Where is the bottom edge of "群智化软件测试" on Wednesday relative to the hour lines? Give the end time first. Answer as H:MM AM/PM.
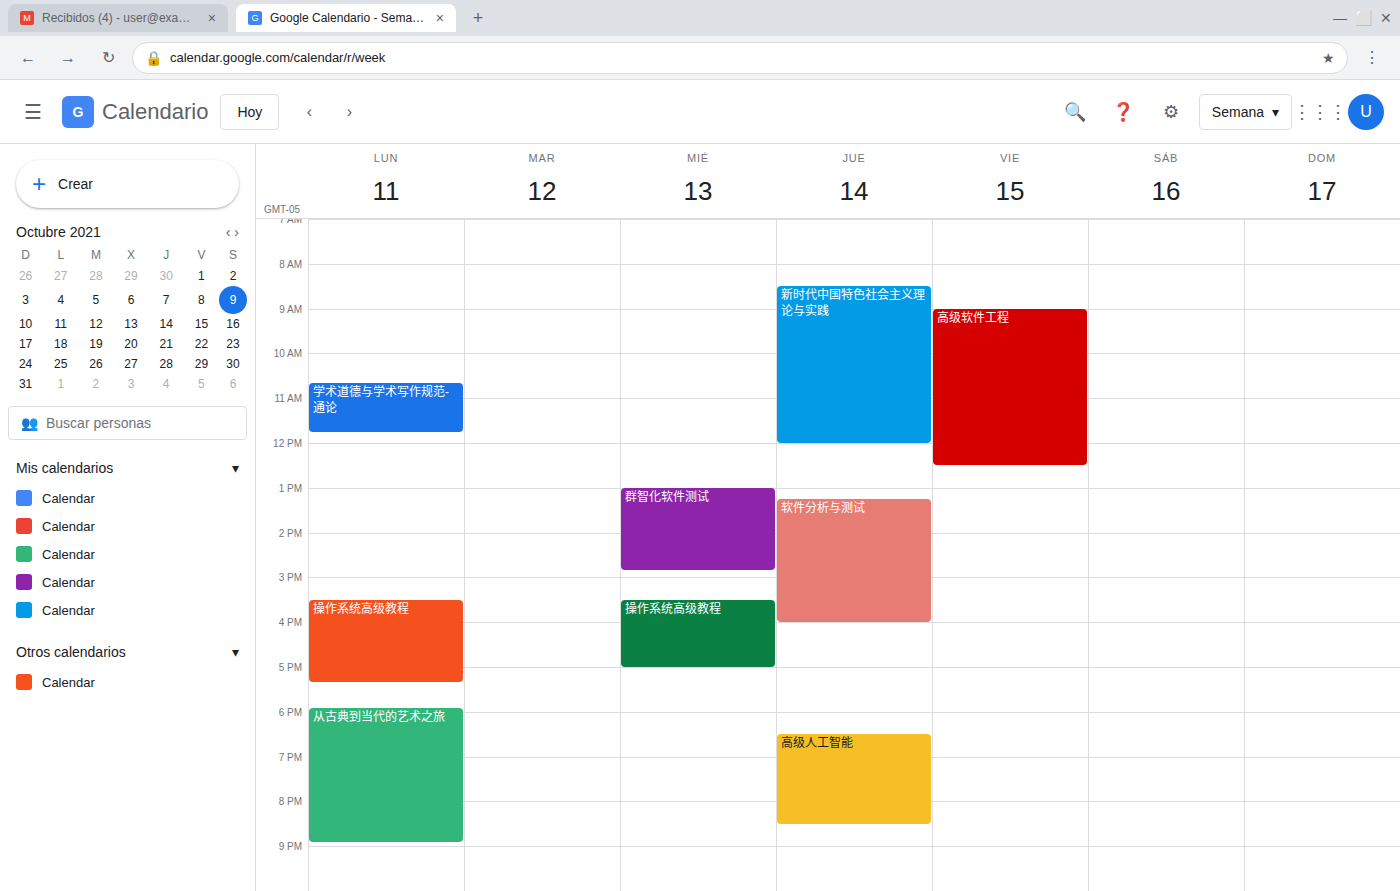
2:50 PM -- neither: 50 minutes below the 2 PM line and 10 minutes above the 3 PM line.